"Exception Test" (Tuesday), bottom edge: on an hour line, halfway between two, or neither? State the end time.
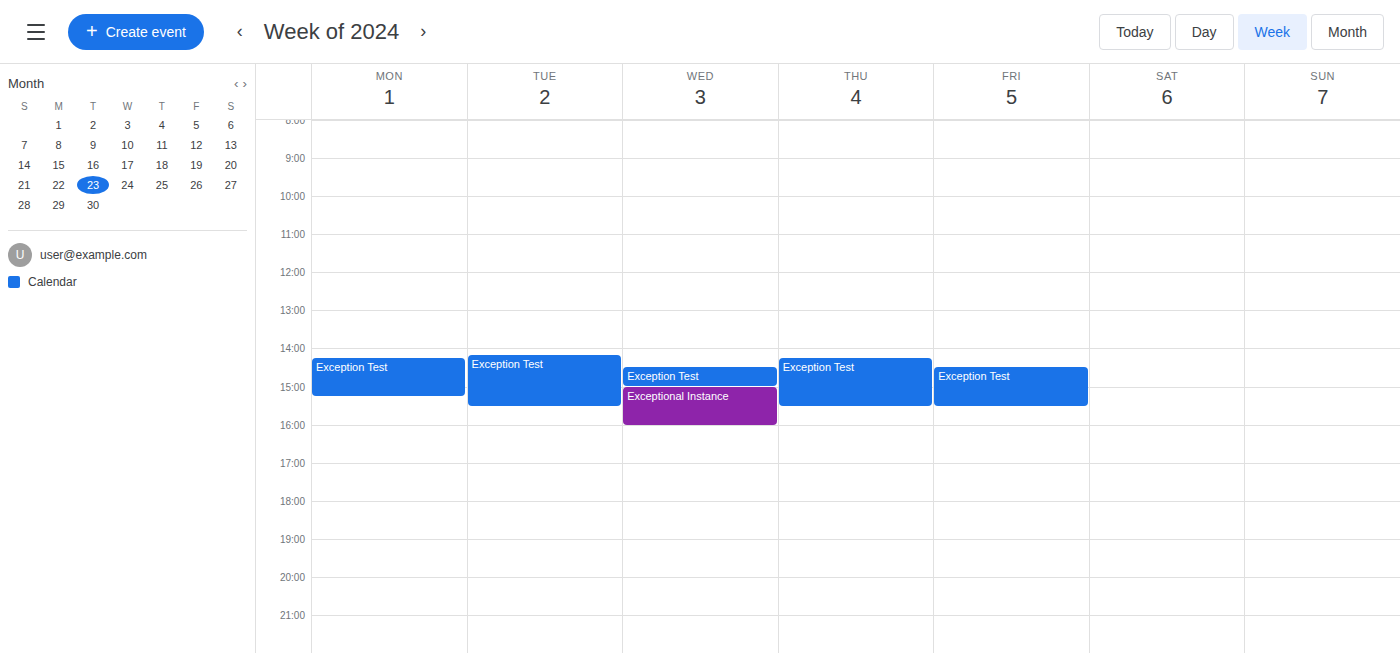
3:30 PM -- halfway between the 3 PM and 4 PM lines.